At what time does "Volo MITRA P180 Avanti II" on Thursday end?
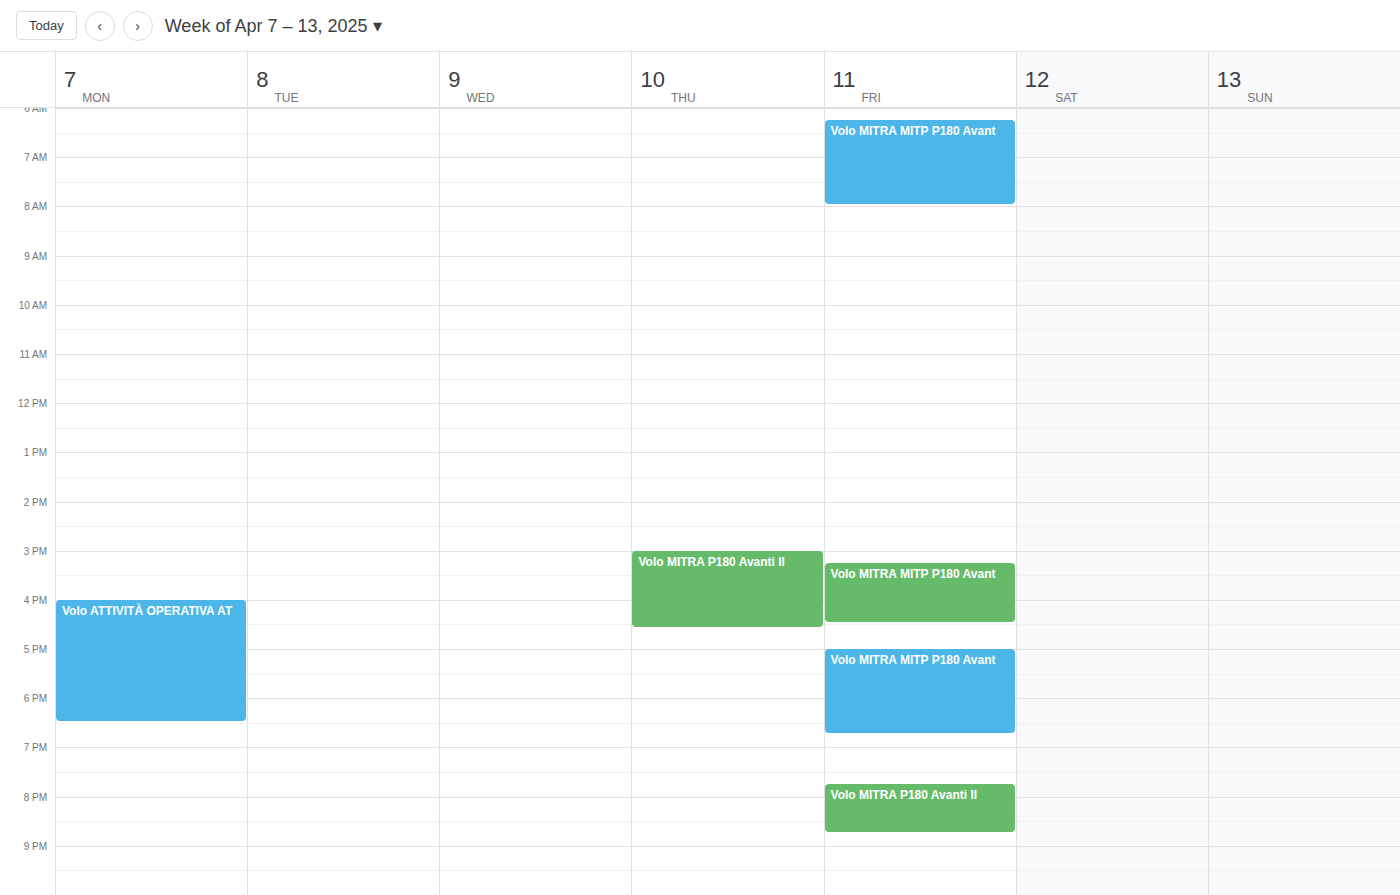
4:35 PM